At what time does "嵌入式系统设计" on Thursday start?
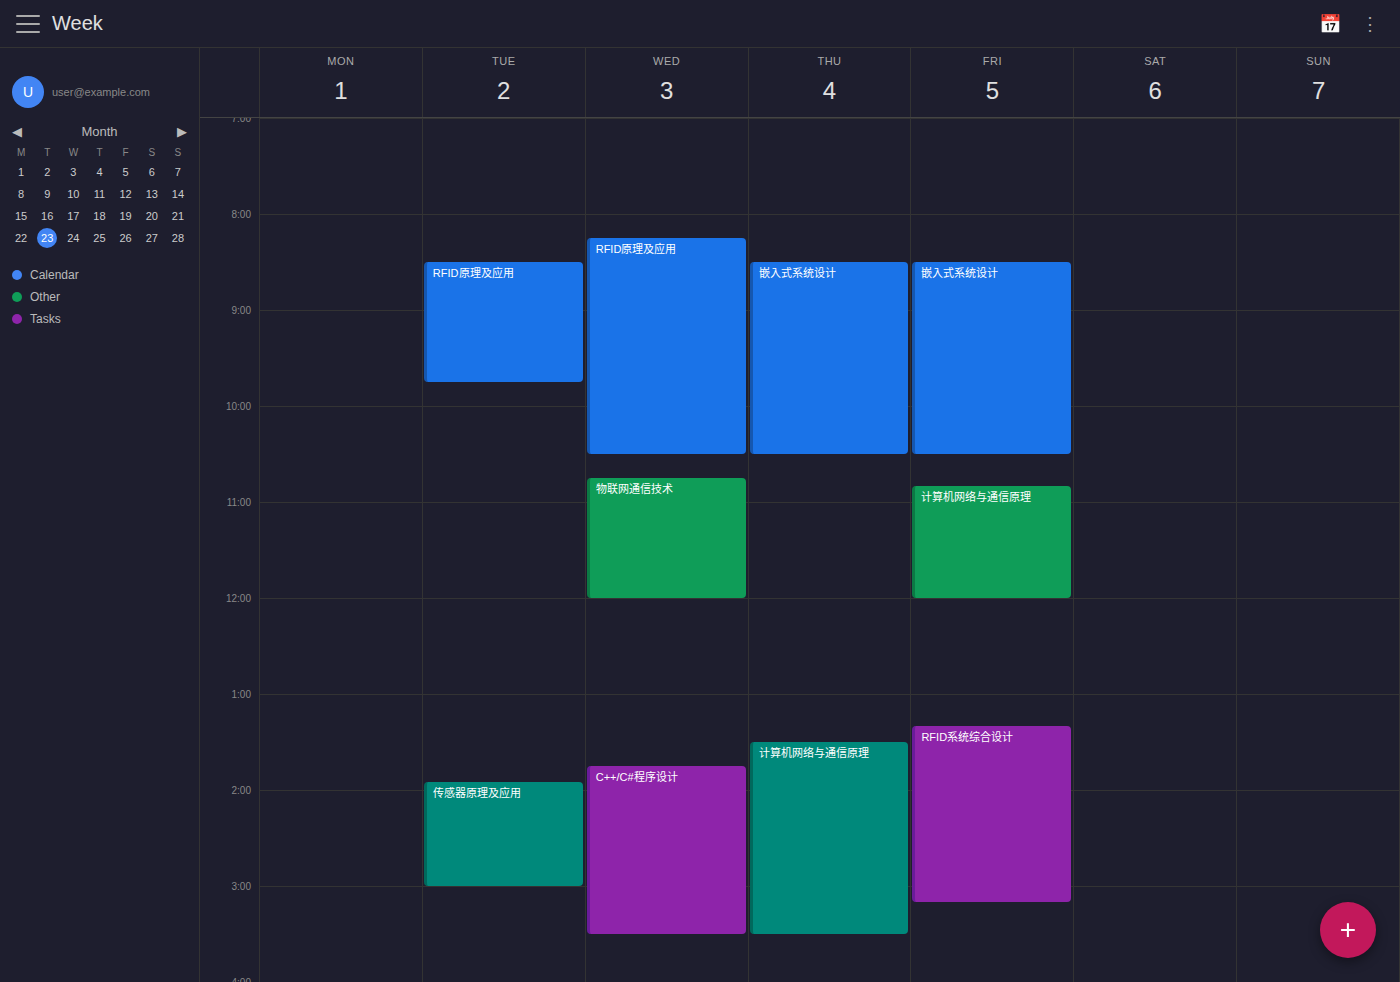
8:30 AM